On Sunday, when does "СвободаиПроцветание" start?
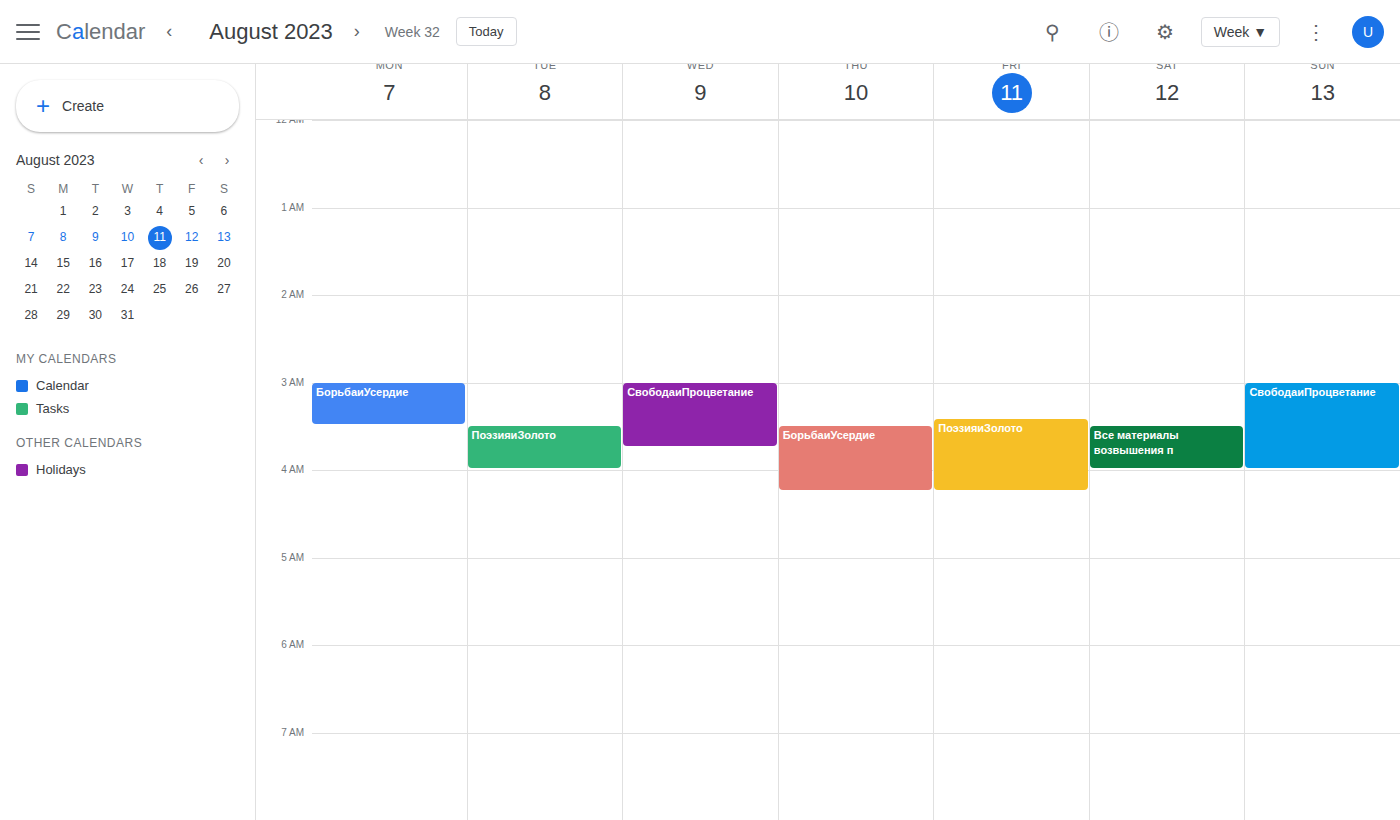
3:00 AM